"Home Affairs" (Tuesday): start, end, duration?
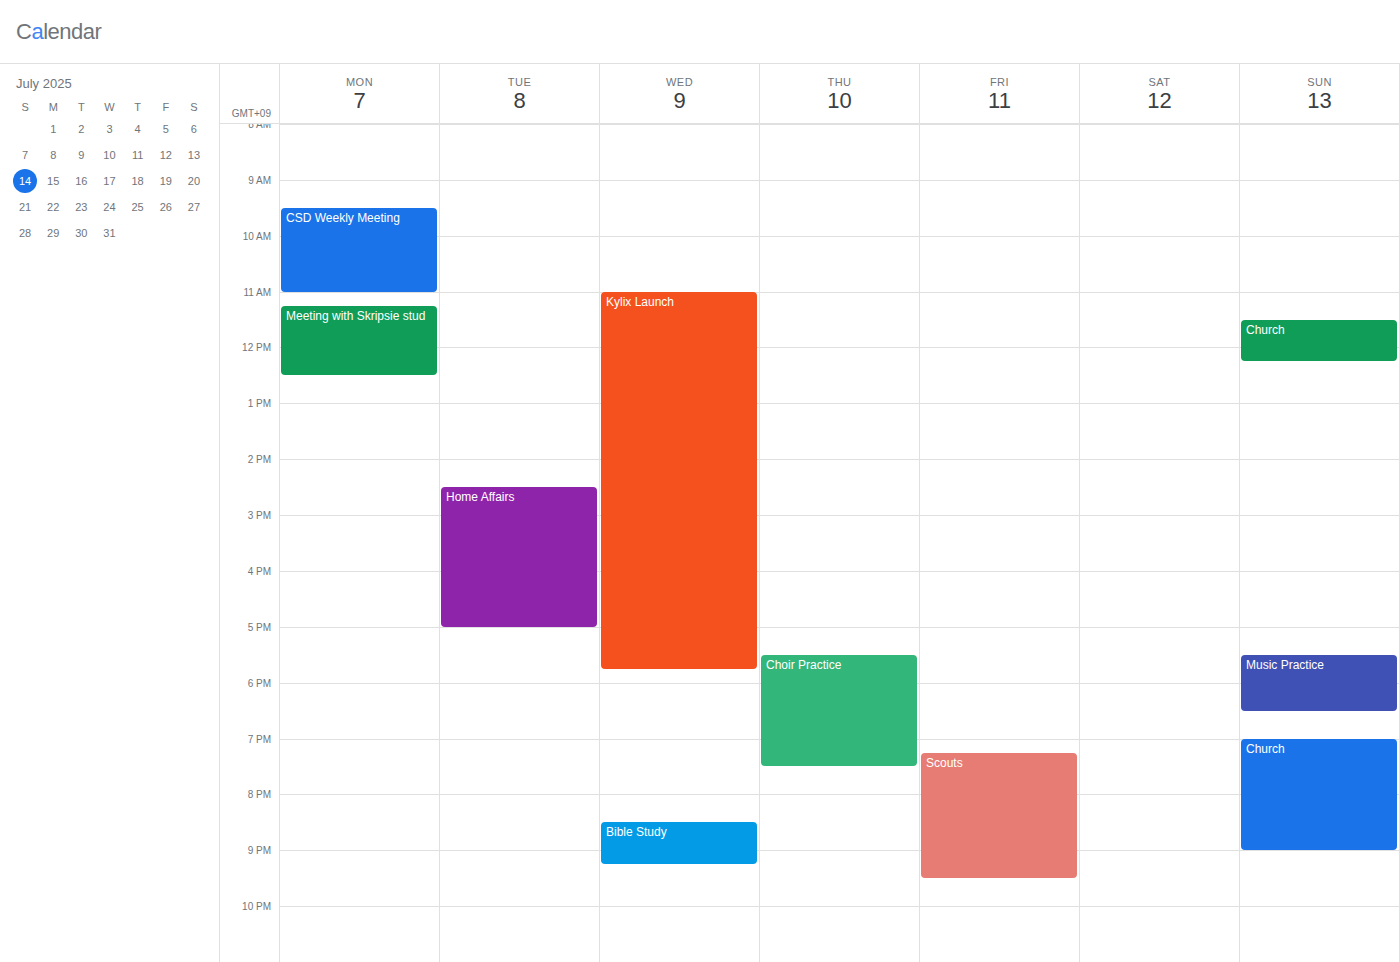
2:30 PM to 5:00 PM, 2 hours 30 minutes